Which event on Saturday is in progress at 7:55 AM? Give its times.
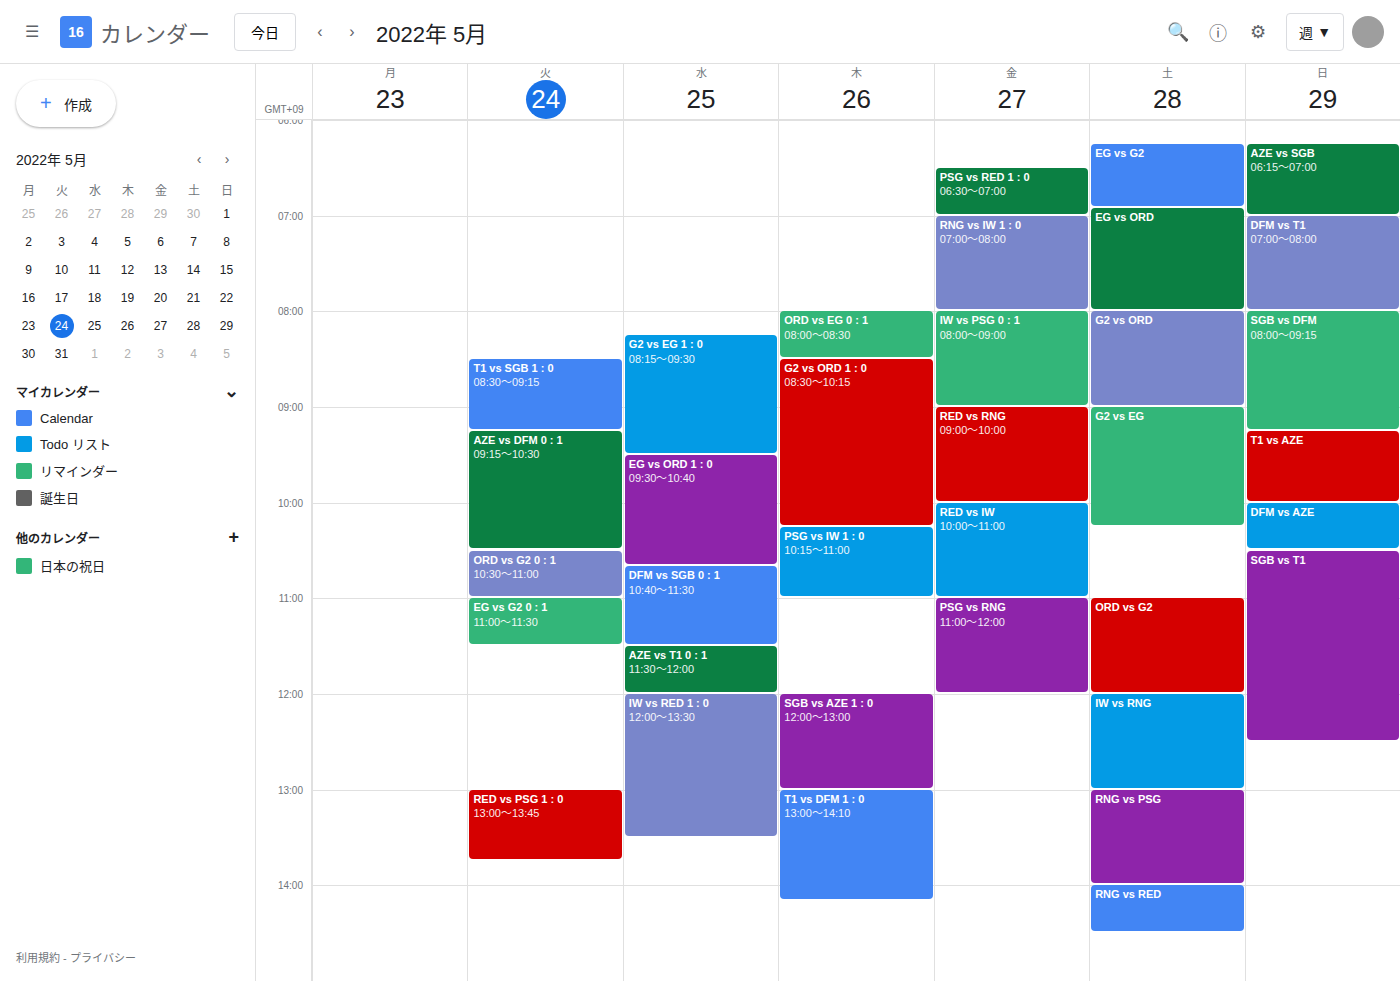
"EG vs ORD", 6:55 AM to 8:00 AM